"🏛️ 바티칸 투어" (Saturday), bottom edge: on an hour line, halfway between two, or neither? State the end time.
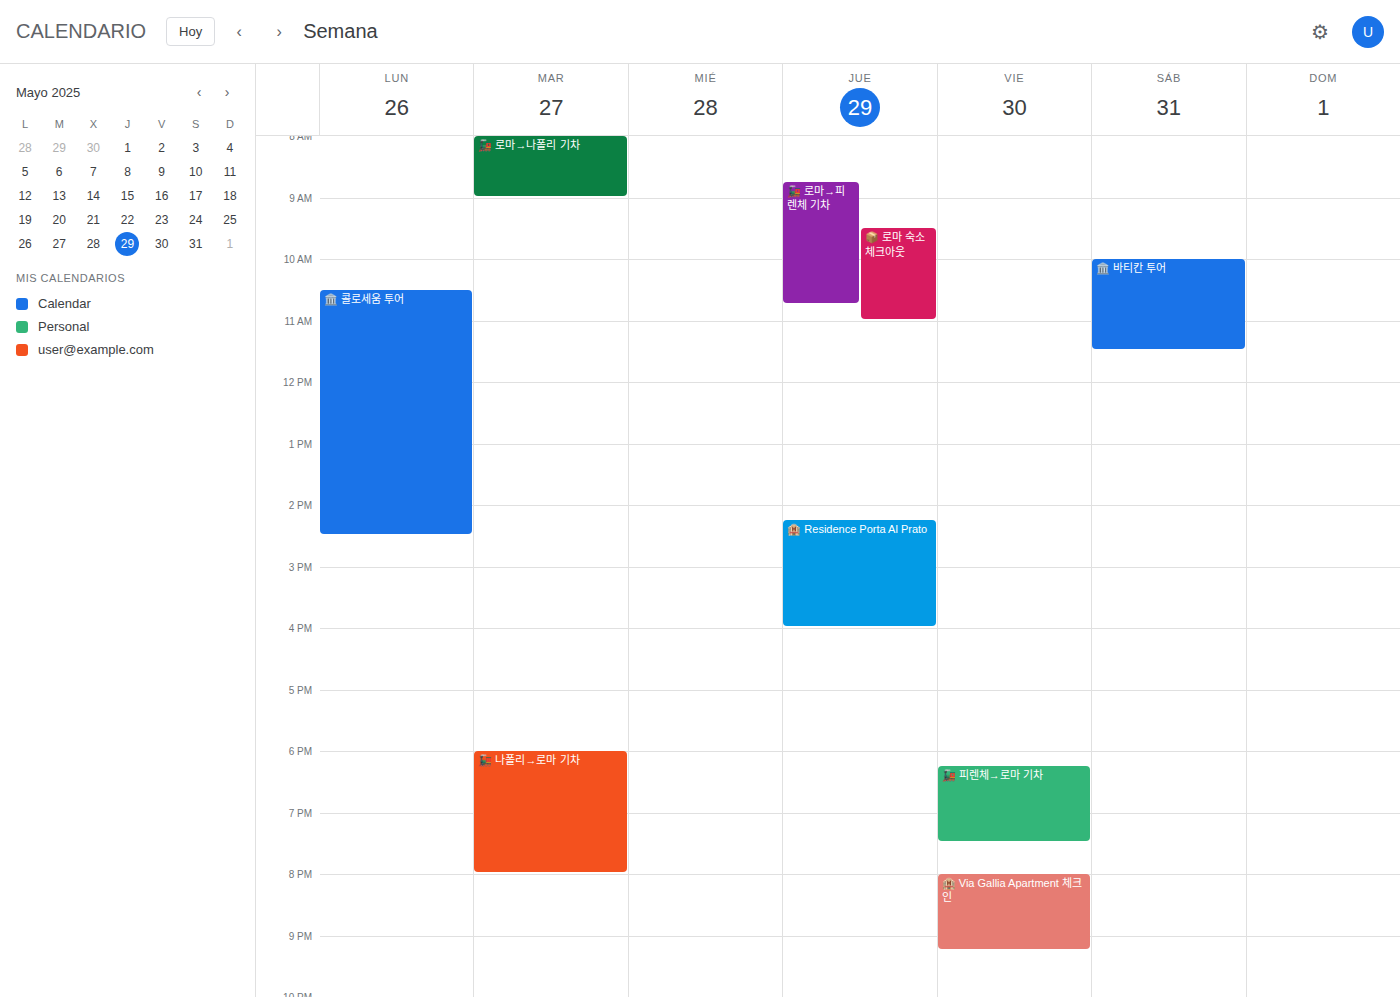
11:30 AM -- halfway between the 11 AM and 12 PM lines.